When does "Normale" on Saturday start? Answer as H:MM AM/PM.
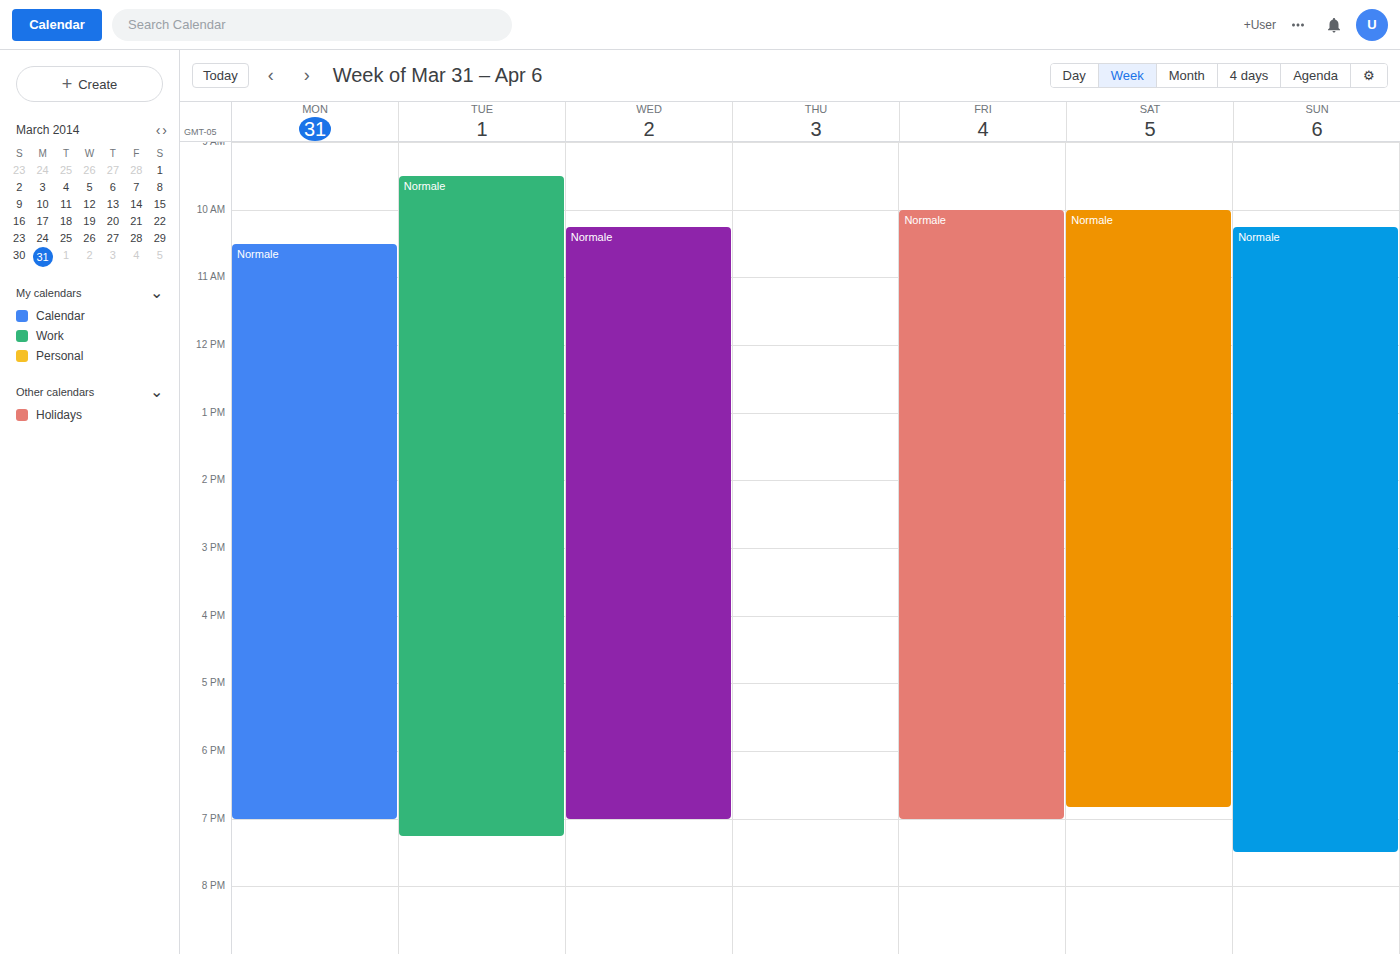
10:00 AM